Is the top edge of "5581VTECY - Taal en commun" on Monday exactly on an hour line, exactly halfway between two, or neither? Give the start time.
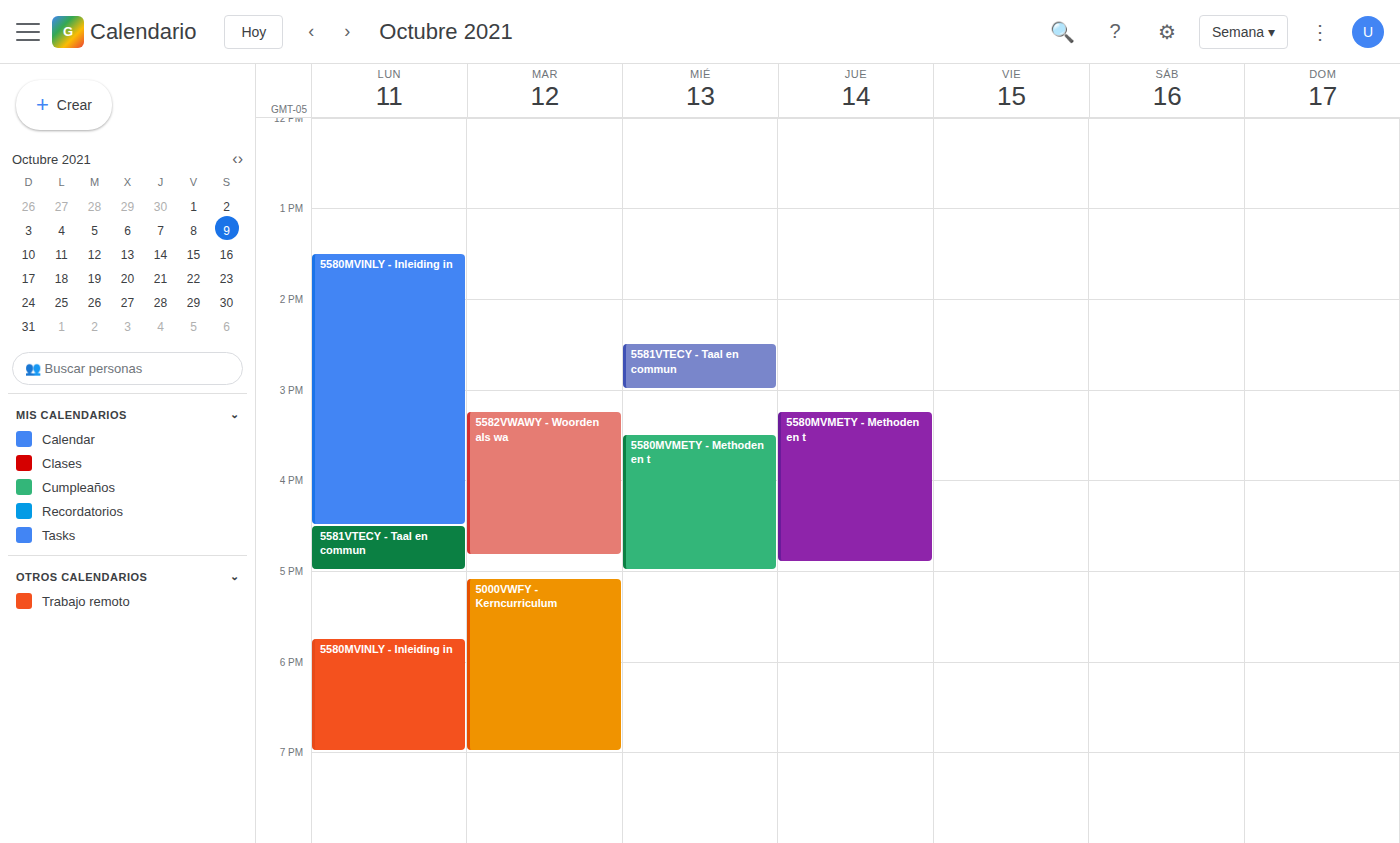
4:30 PM -- halfway between the 4 PM and 5 PM lines.